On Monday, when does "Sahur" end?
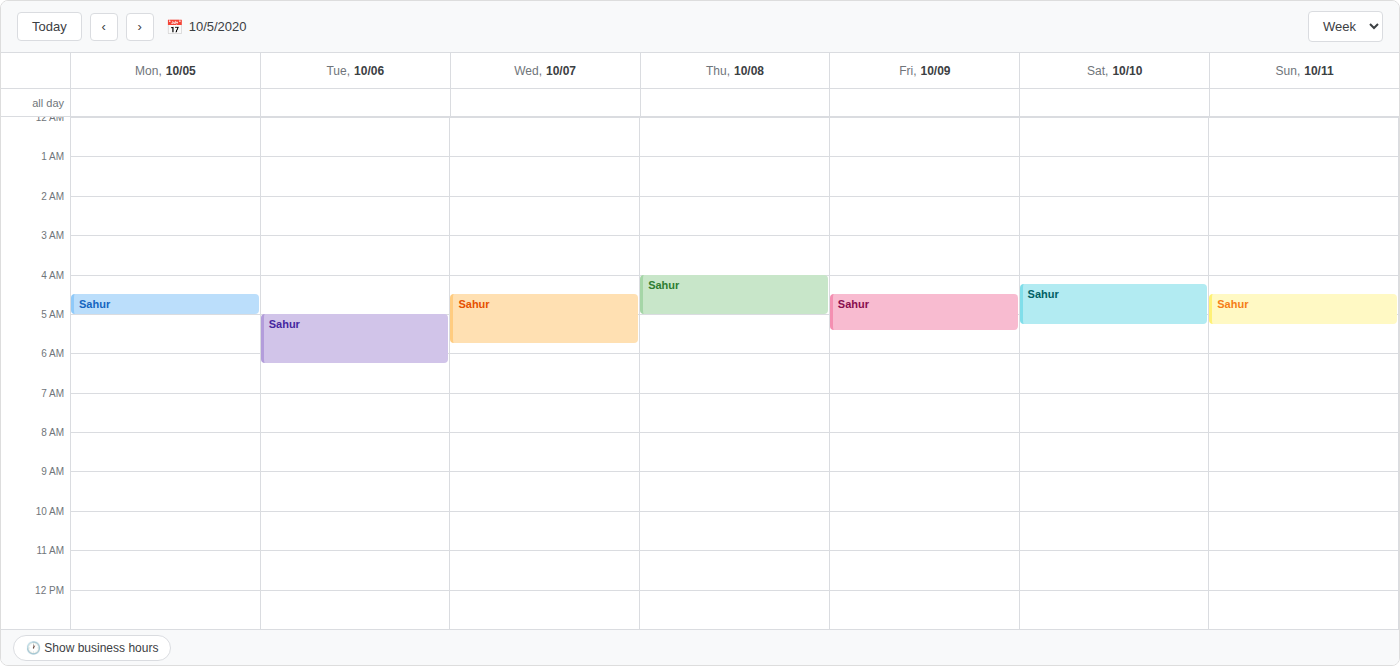
5:00 AM